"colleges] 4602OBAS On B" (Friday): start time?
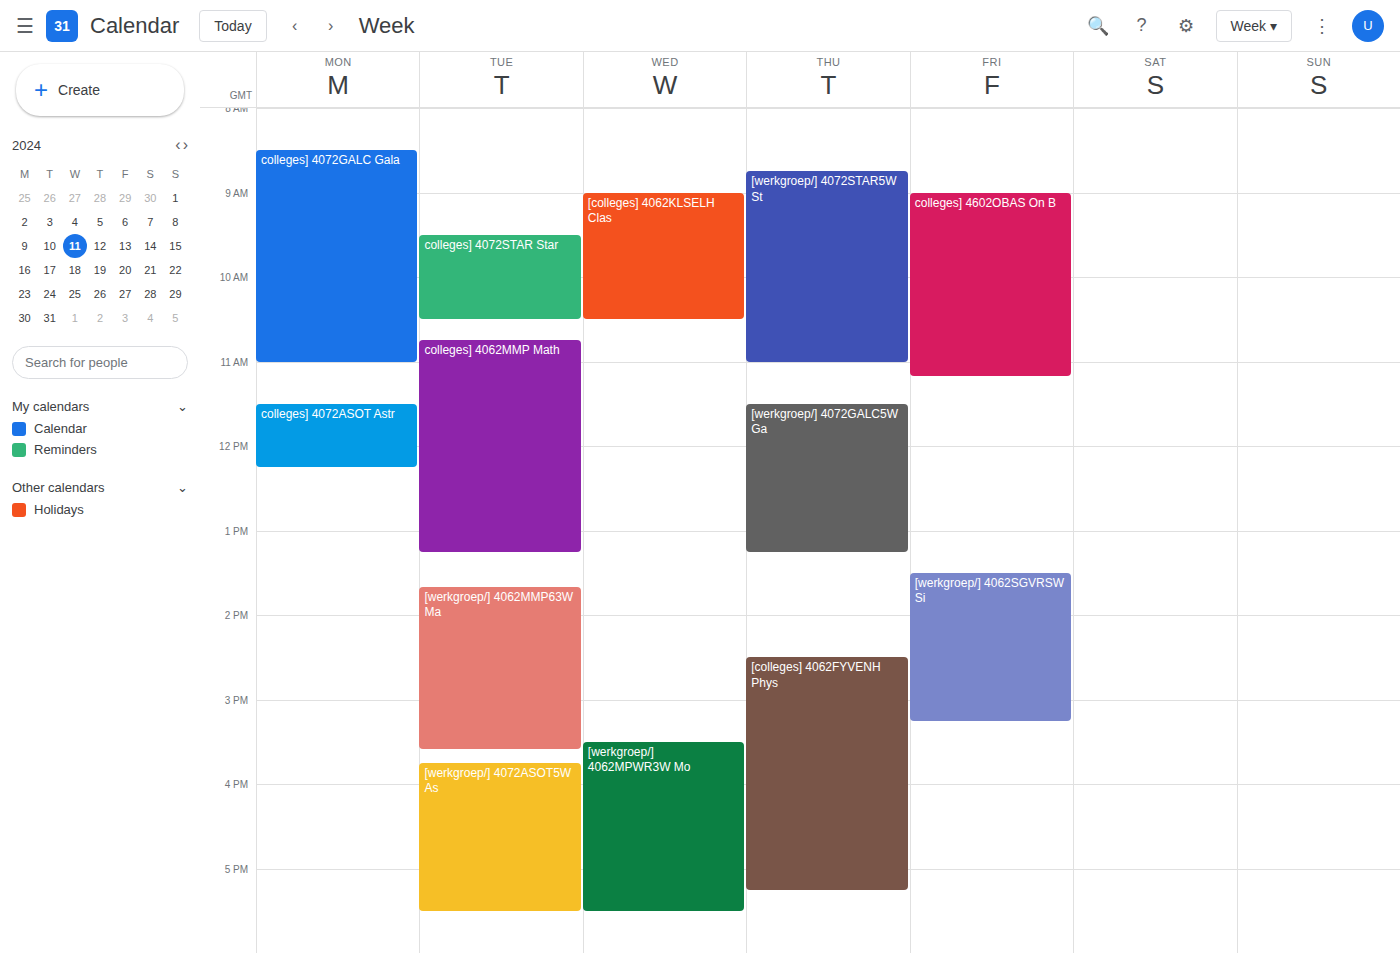
9:00 AM